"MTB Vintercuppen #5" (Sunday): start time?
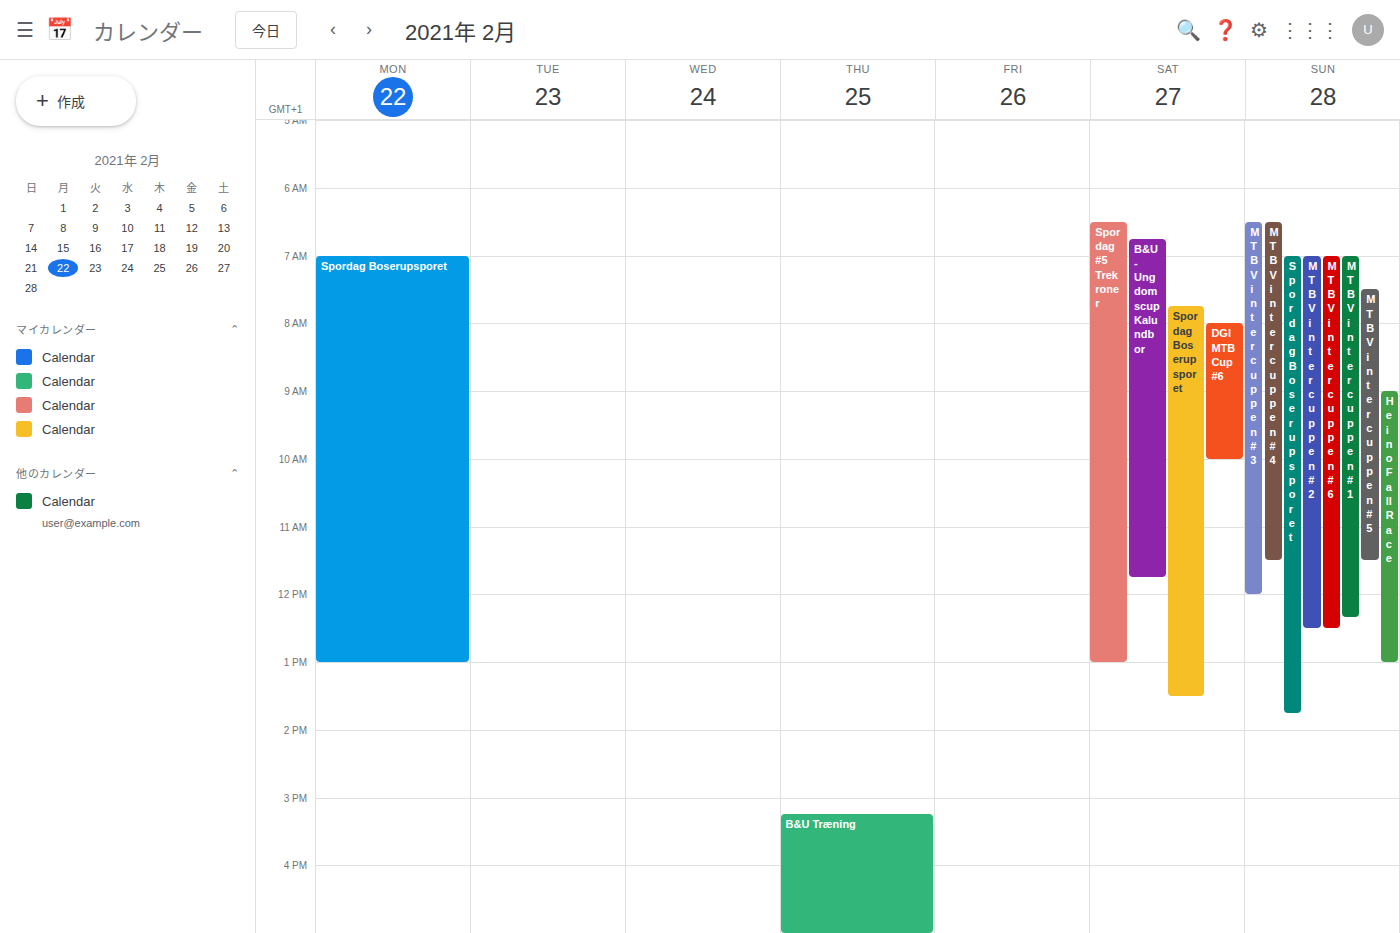
7:30 AM